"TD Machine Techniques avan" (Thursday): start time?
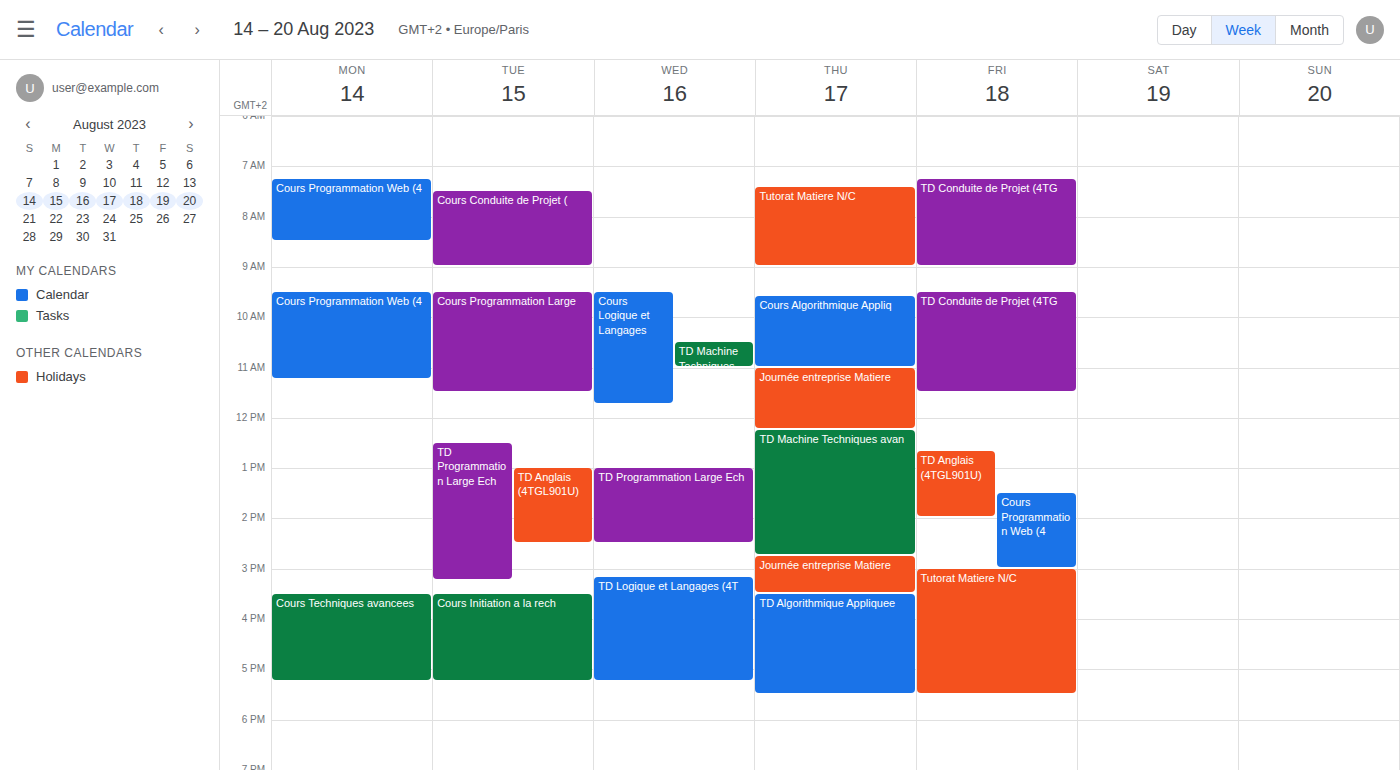
12:15 PM